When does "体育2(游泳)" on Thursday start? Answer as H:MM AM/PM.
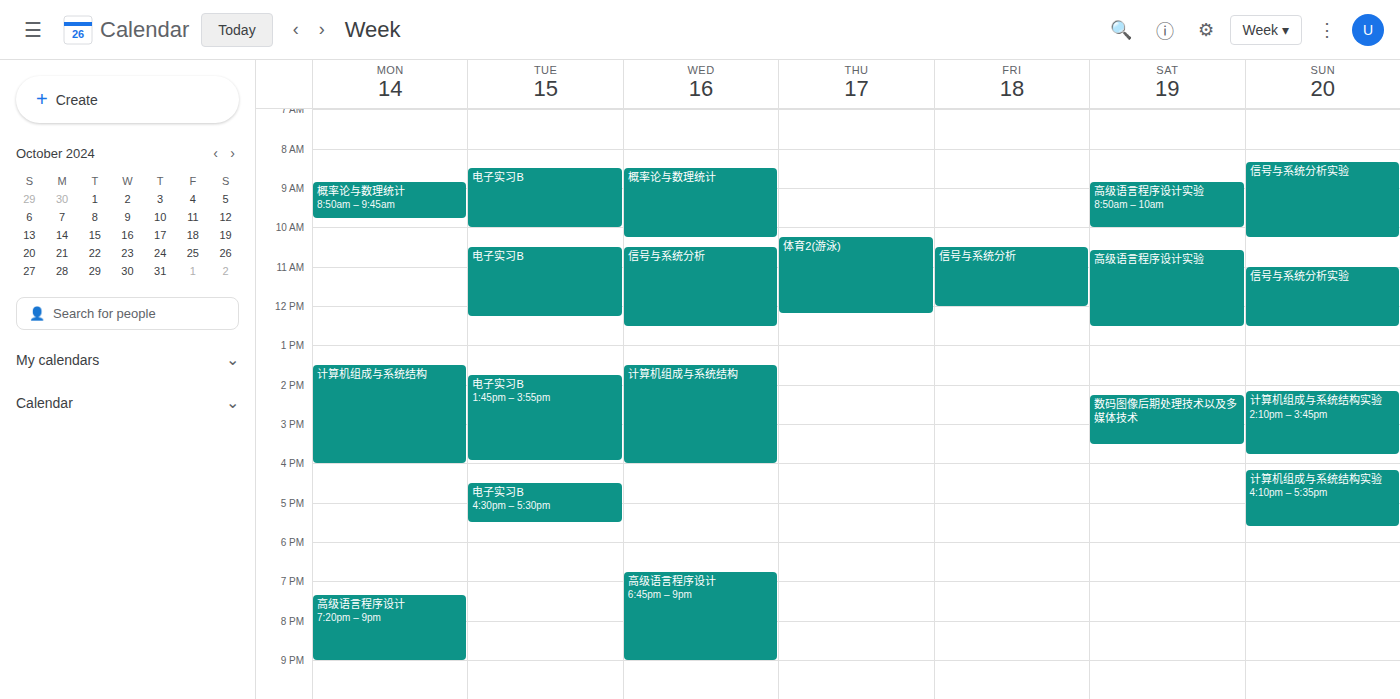
10:15 AM